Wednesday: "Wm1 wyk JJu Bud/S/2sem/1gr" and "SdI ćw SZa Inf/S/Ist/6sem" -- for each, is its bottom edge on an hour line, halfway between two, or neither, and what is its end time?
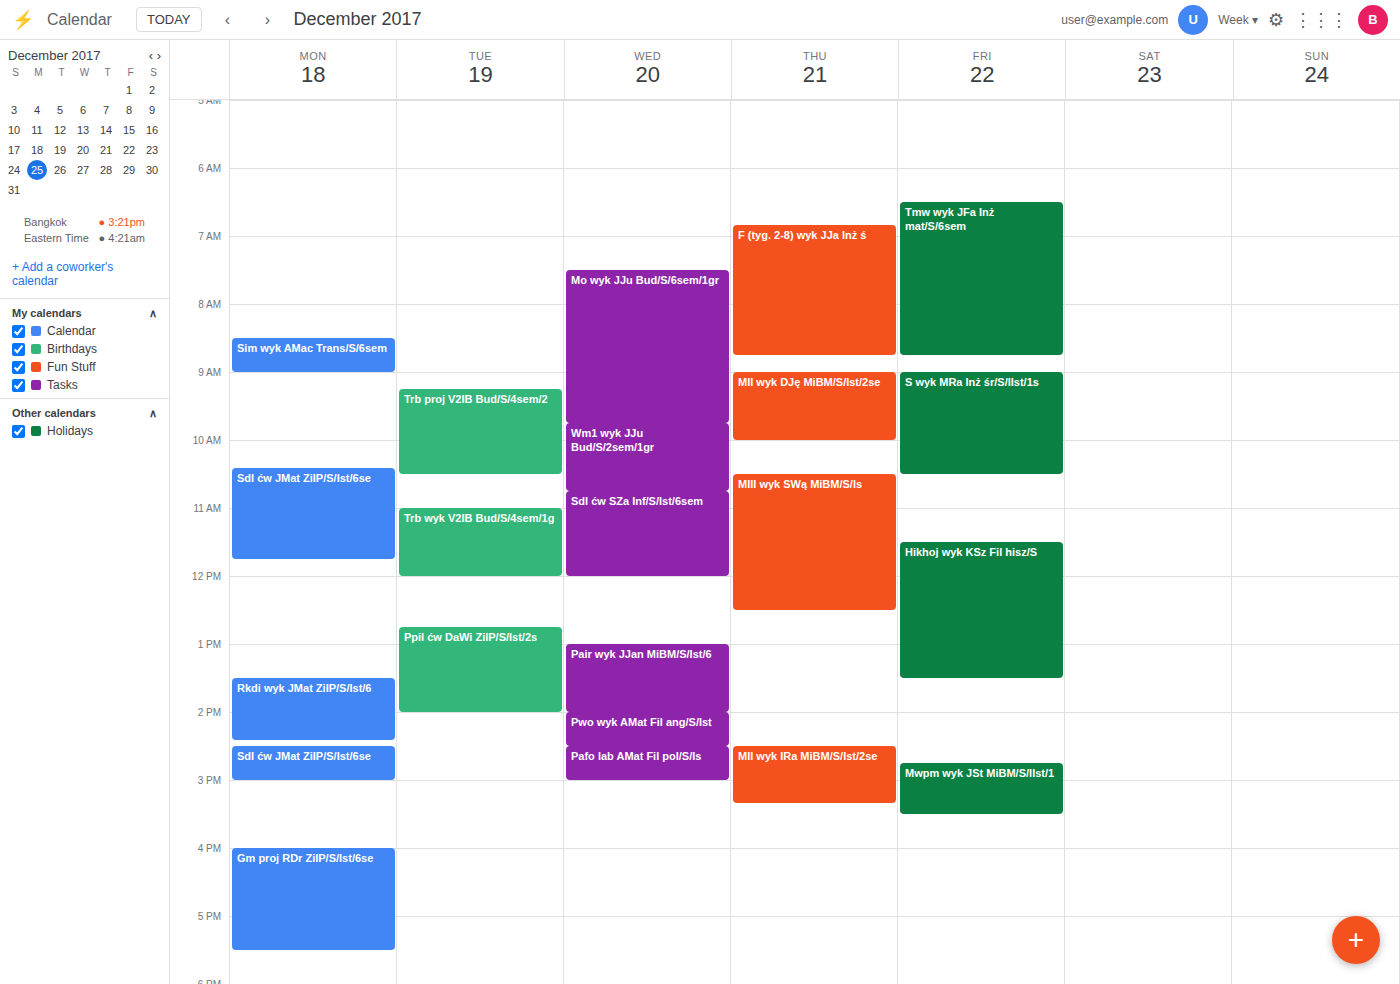
"Wm1 wyk JJu Bud/S/2sem/1gr": 10:45, neither: three quarters of the way from the 10:00 line to the 11:00 line. "SdI ćw SZa Inf/S/Ist/6sem": 12:00, exactly on the 12:00 line.